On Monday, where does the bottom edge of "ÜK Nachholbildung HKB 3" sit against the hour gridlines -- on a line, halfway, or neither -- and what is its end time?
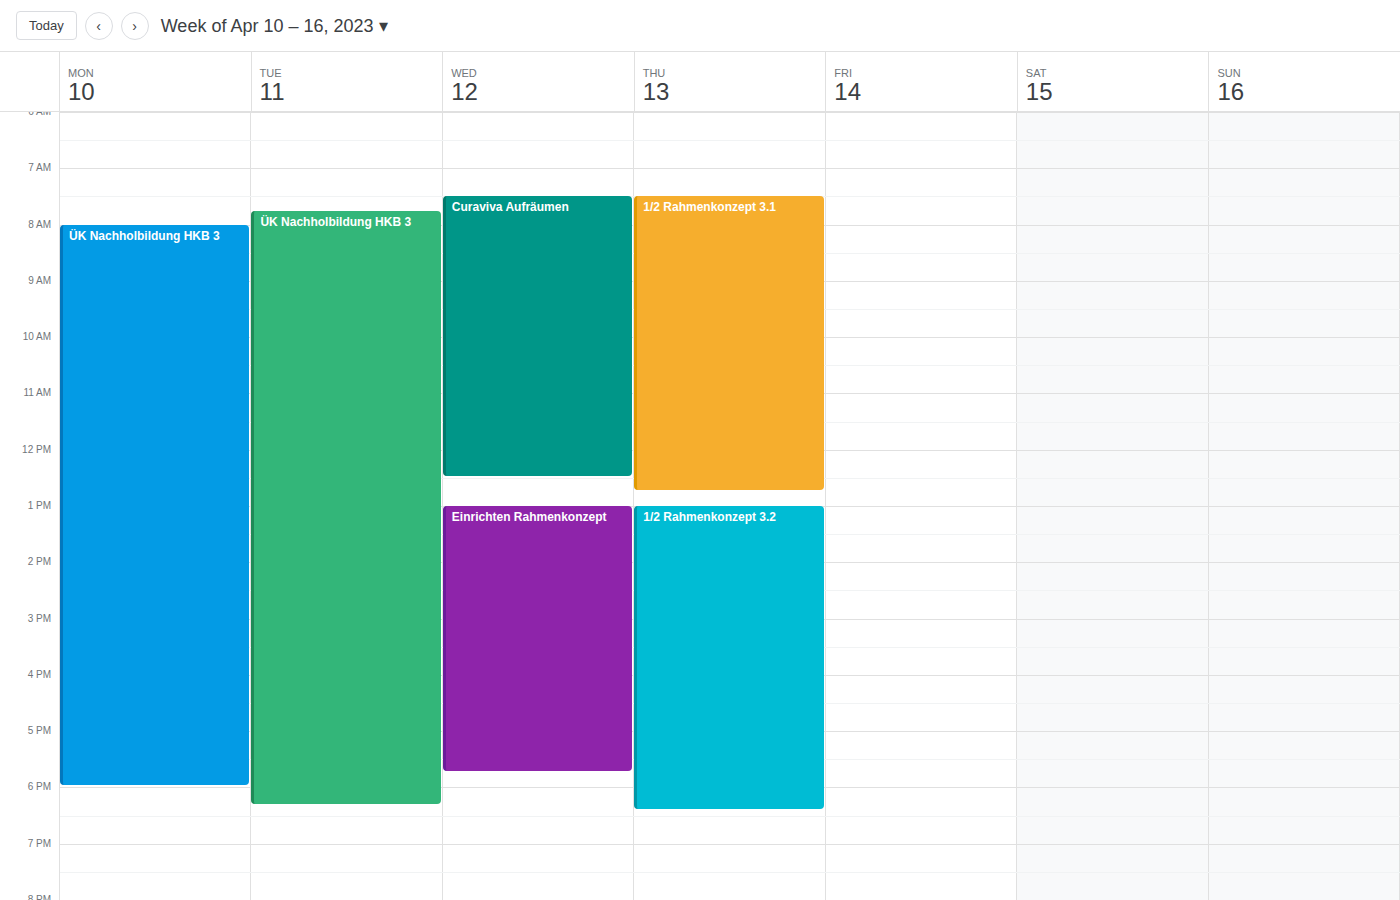
6:00 PM -- exactly on the 6 PM line.